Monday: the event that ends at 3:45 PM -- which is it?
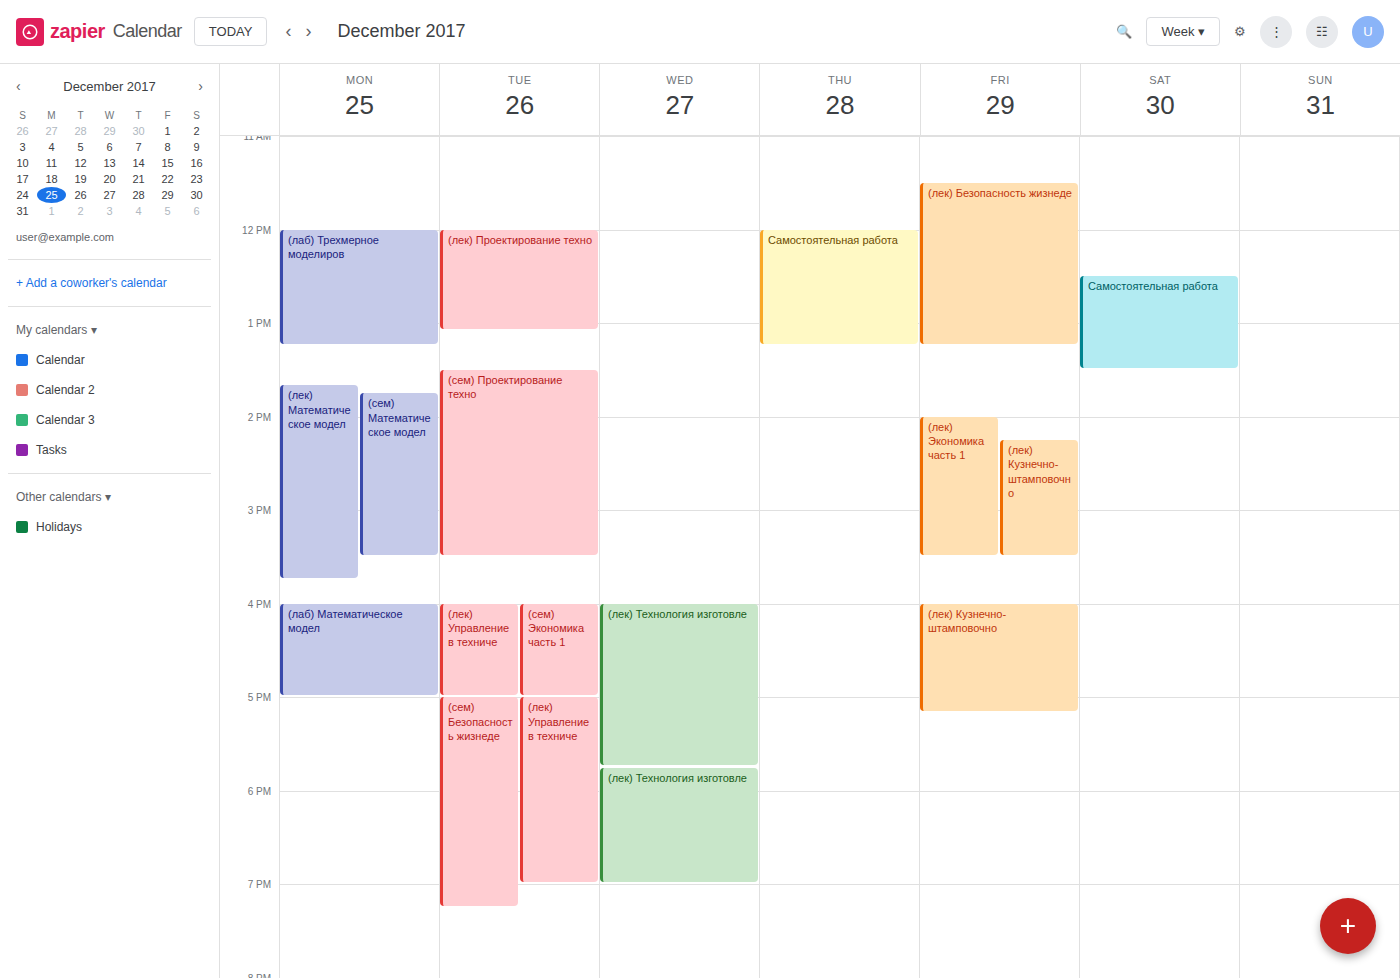
"(лек) Математическое модел"